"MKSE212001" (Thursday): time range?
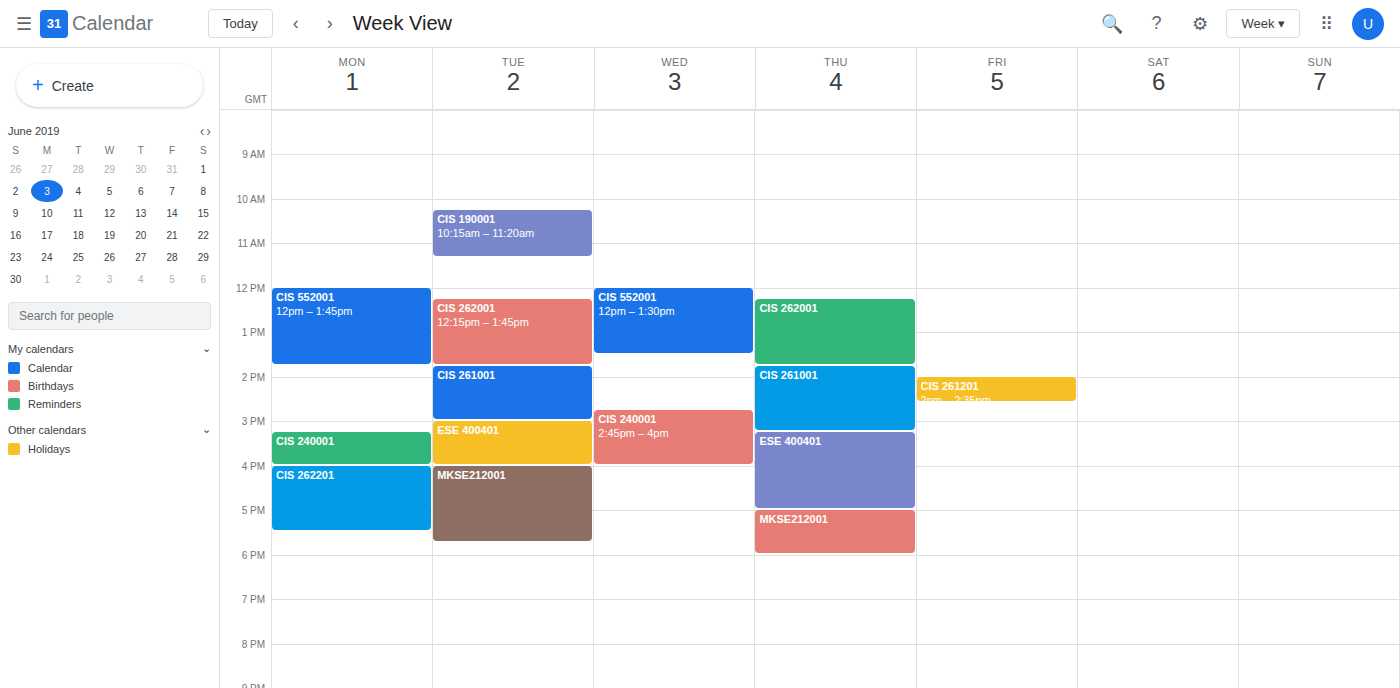
17:00 to 18:00